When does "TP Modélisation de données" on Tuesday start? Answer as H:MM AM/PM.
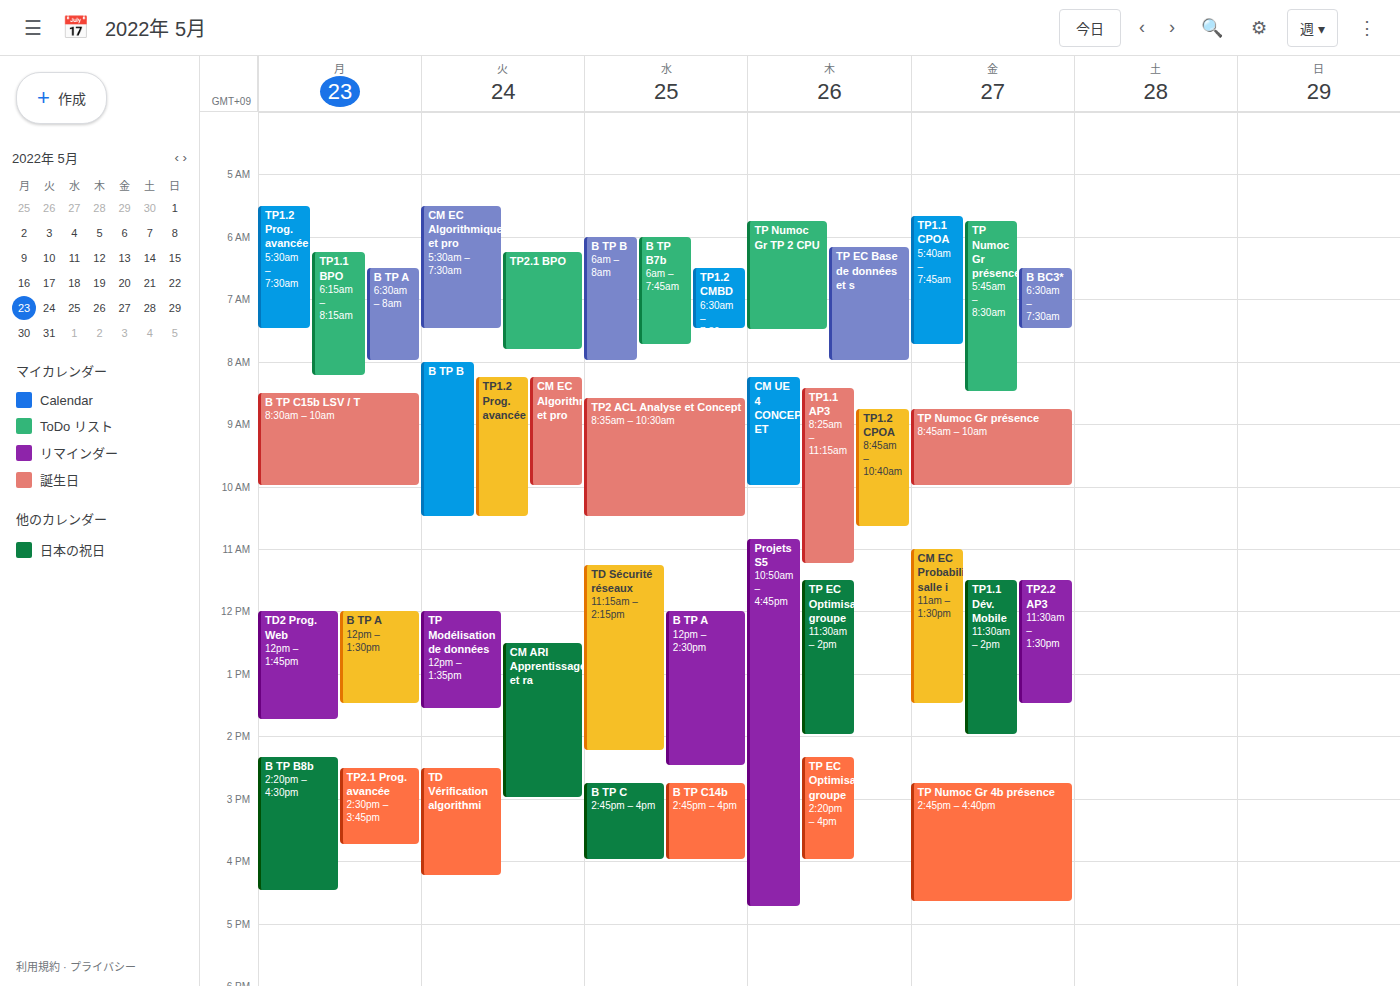
12:00 PM